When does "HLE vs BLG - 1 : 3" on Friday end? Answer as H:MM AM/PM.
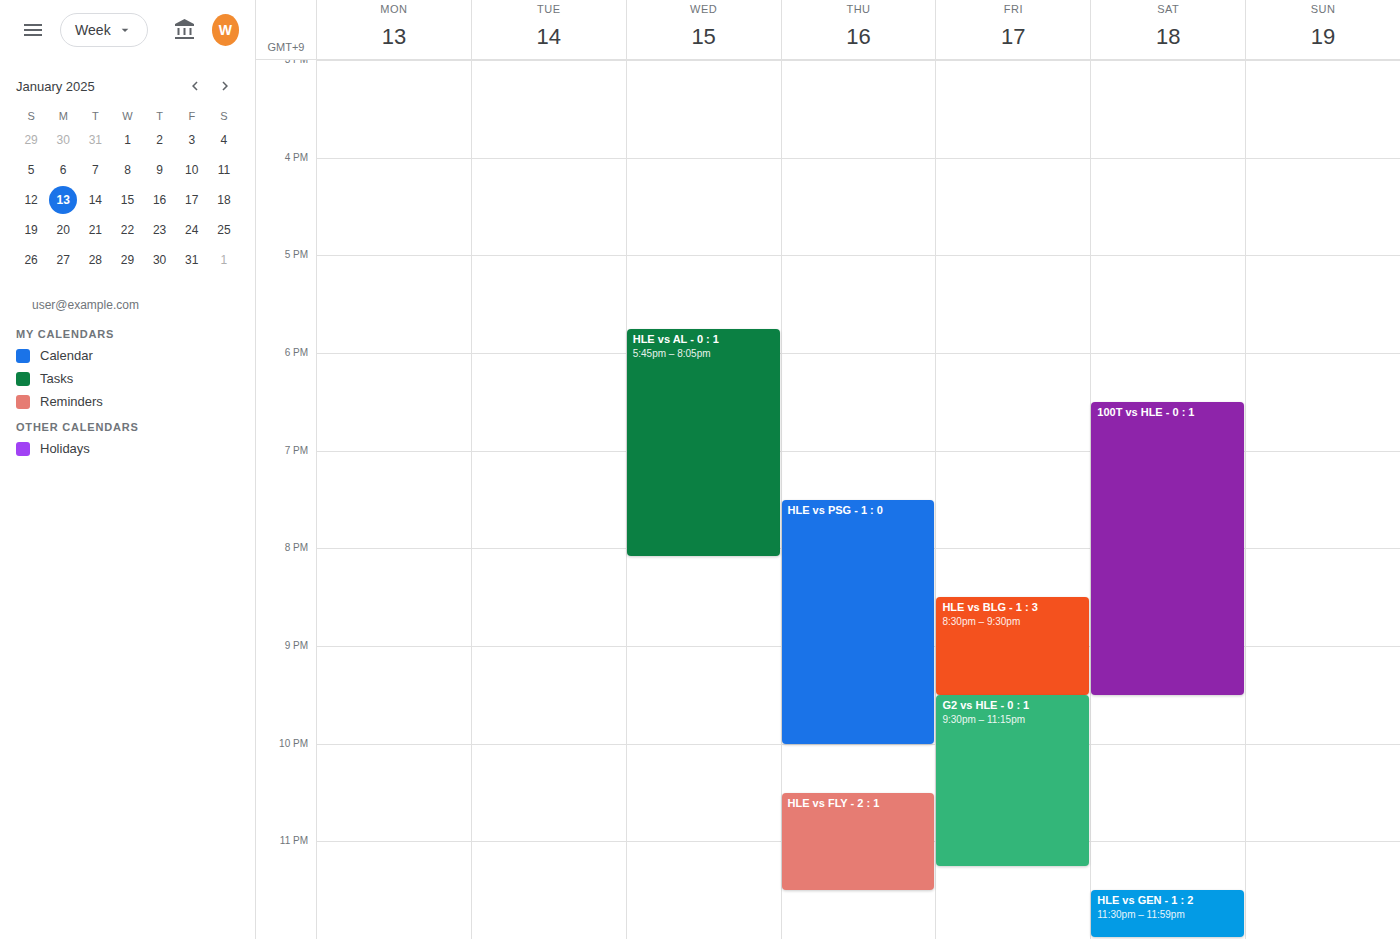
9:30 PM